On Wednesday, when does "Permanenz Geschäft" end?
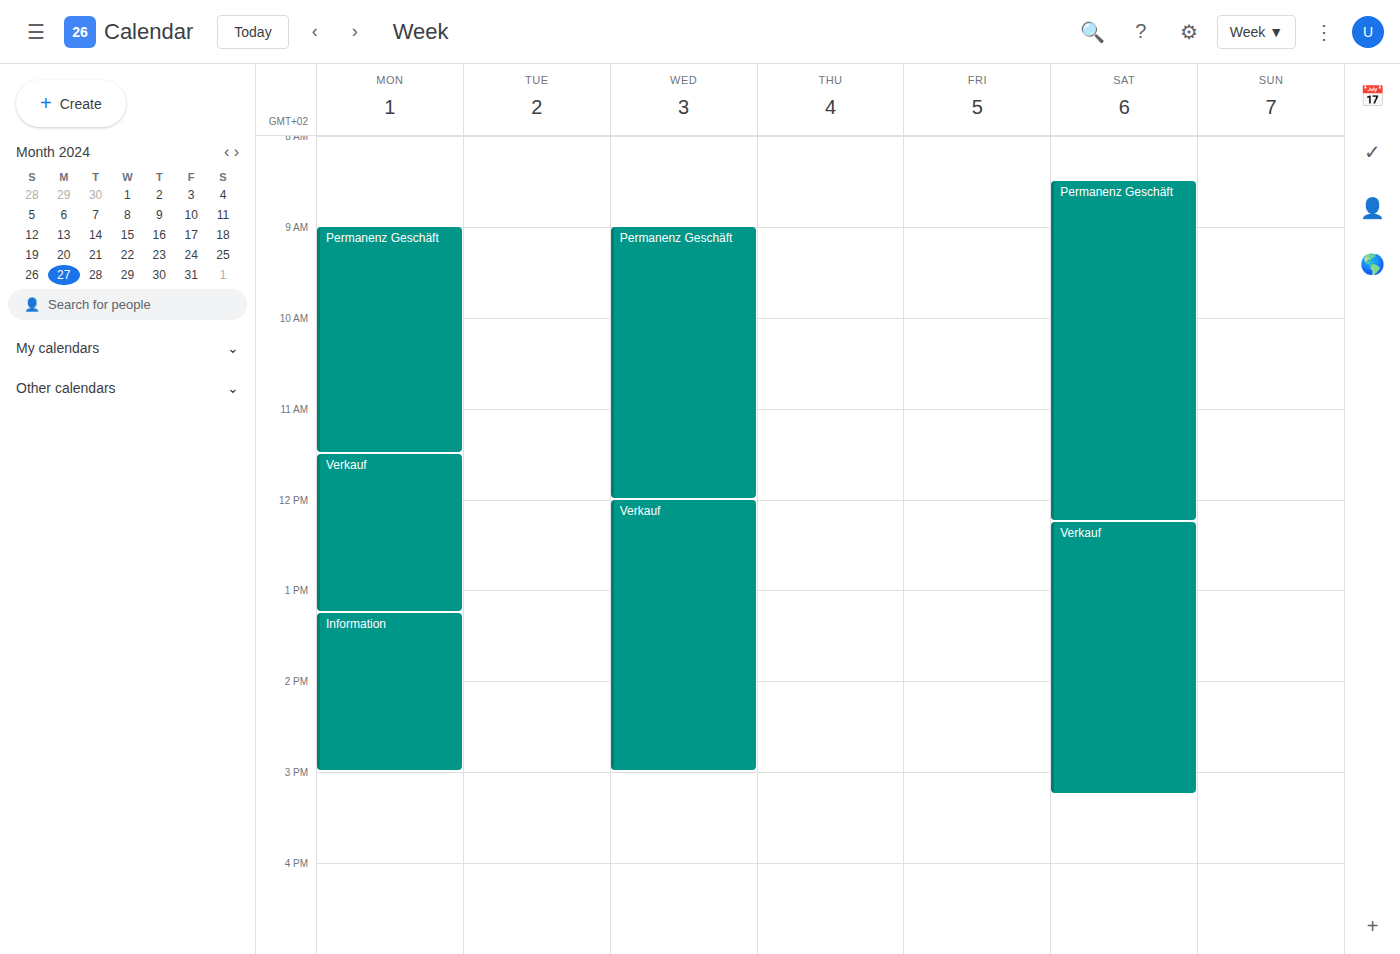
12:00 PM